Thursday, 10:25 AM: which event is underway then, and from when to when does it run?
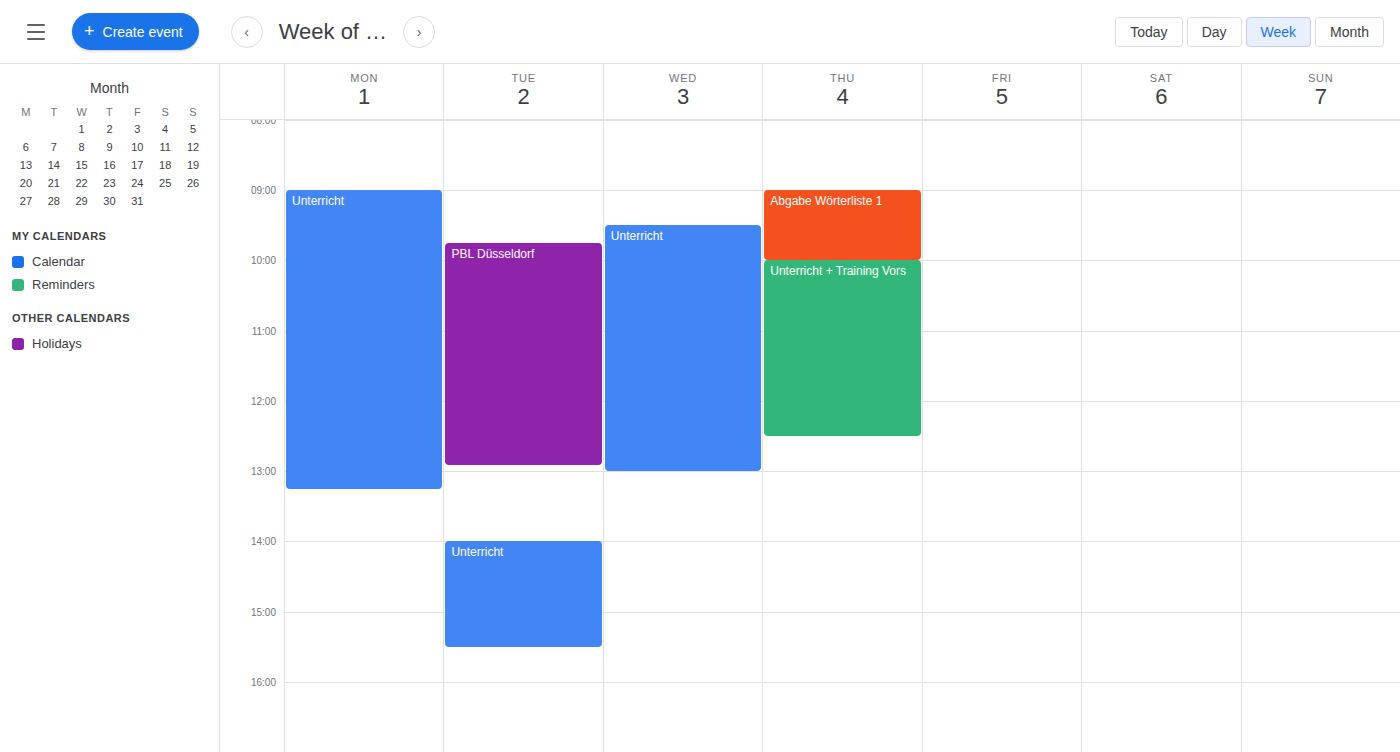
"Unterricht + Training Vors", 10:00 AM to 12:30 PM